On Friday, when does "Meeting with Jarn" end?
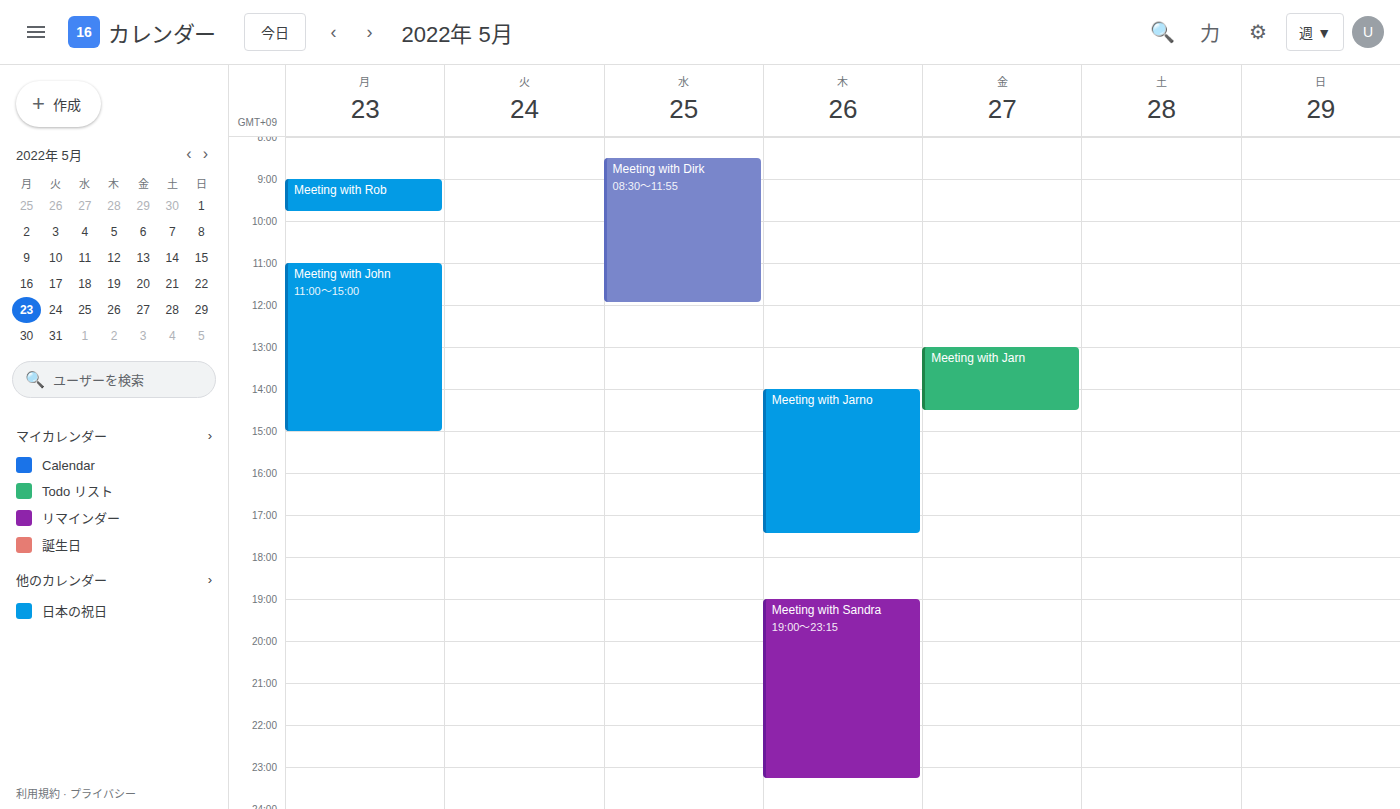
2:30 PM